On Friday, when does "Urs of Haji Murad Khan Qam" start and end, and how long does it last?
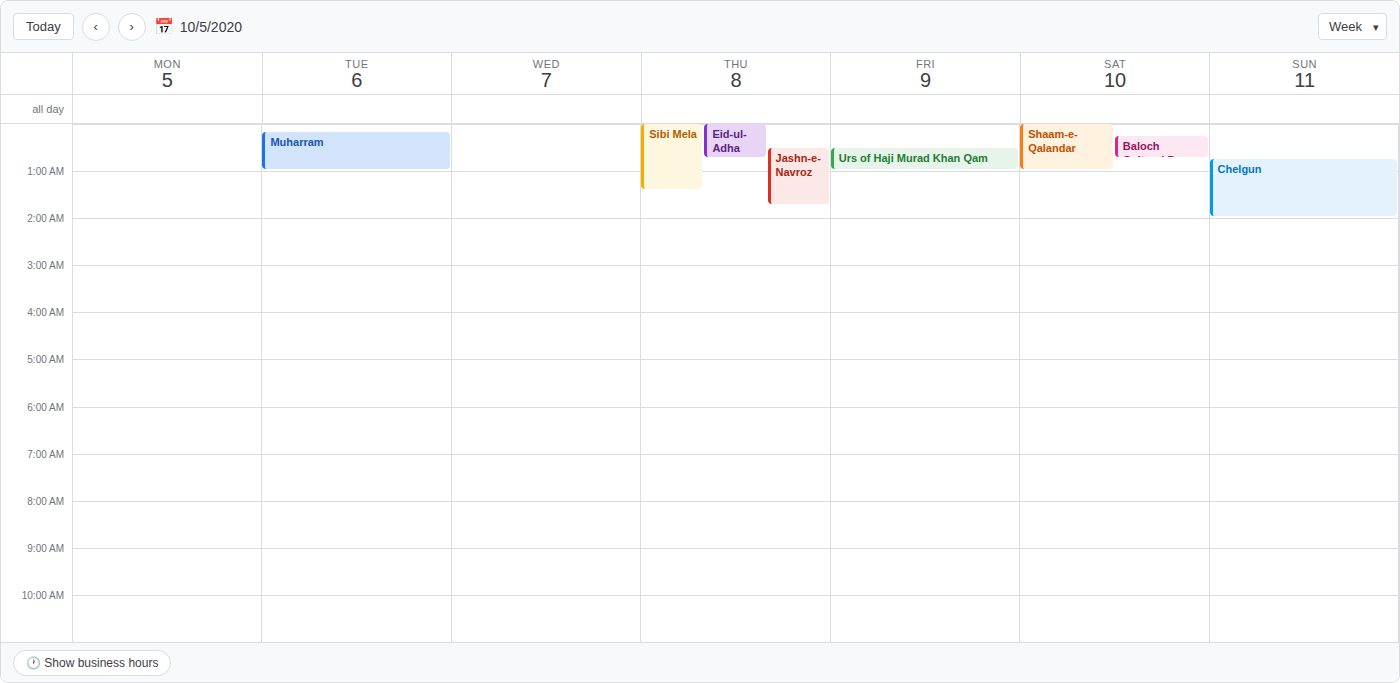
12:30 AM to 1:00 AM, 30 minutes